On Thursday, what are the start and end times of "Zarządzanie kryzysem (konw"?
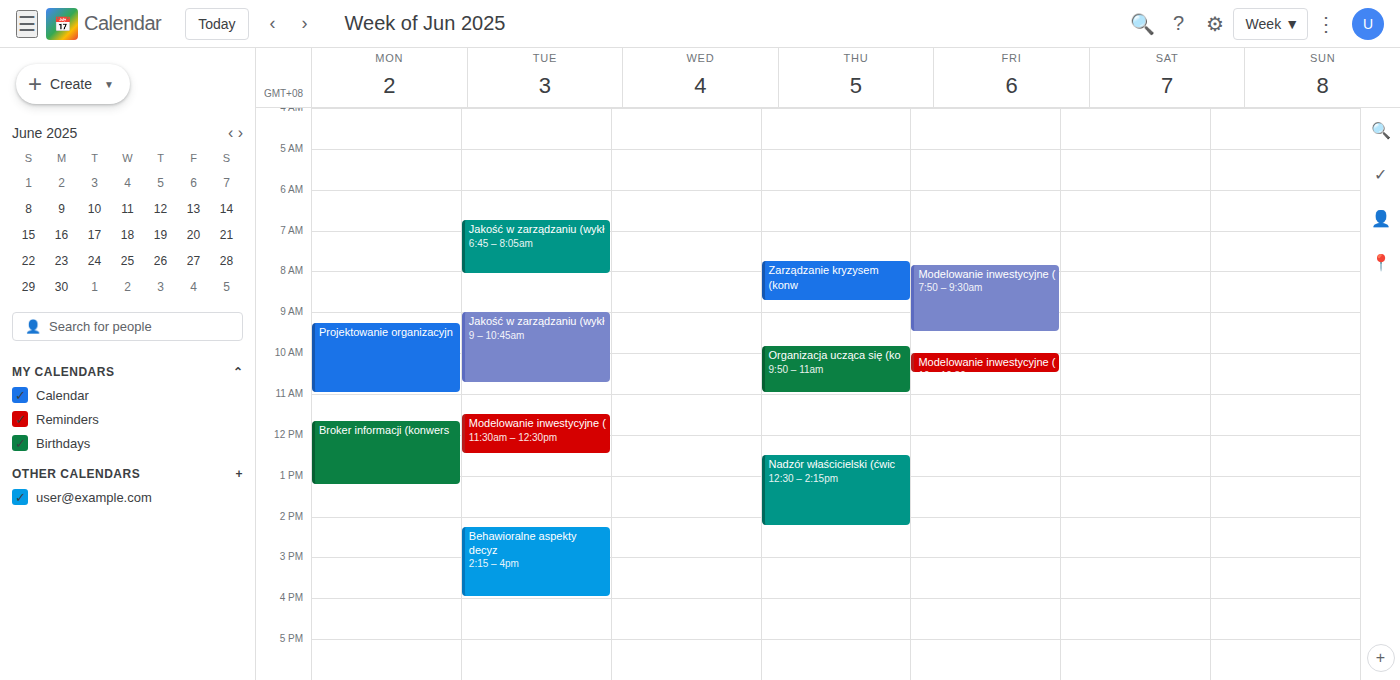
7:45 AM to 8:45 AM